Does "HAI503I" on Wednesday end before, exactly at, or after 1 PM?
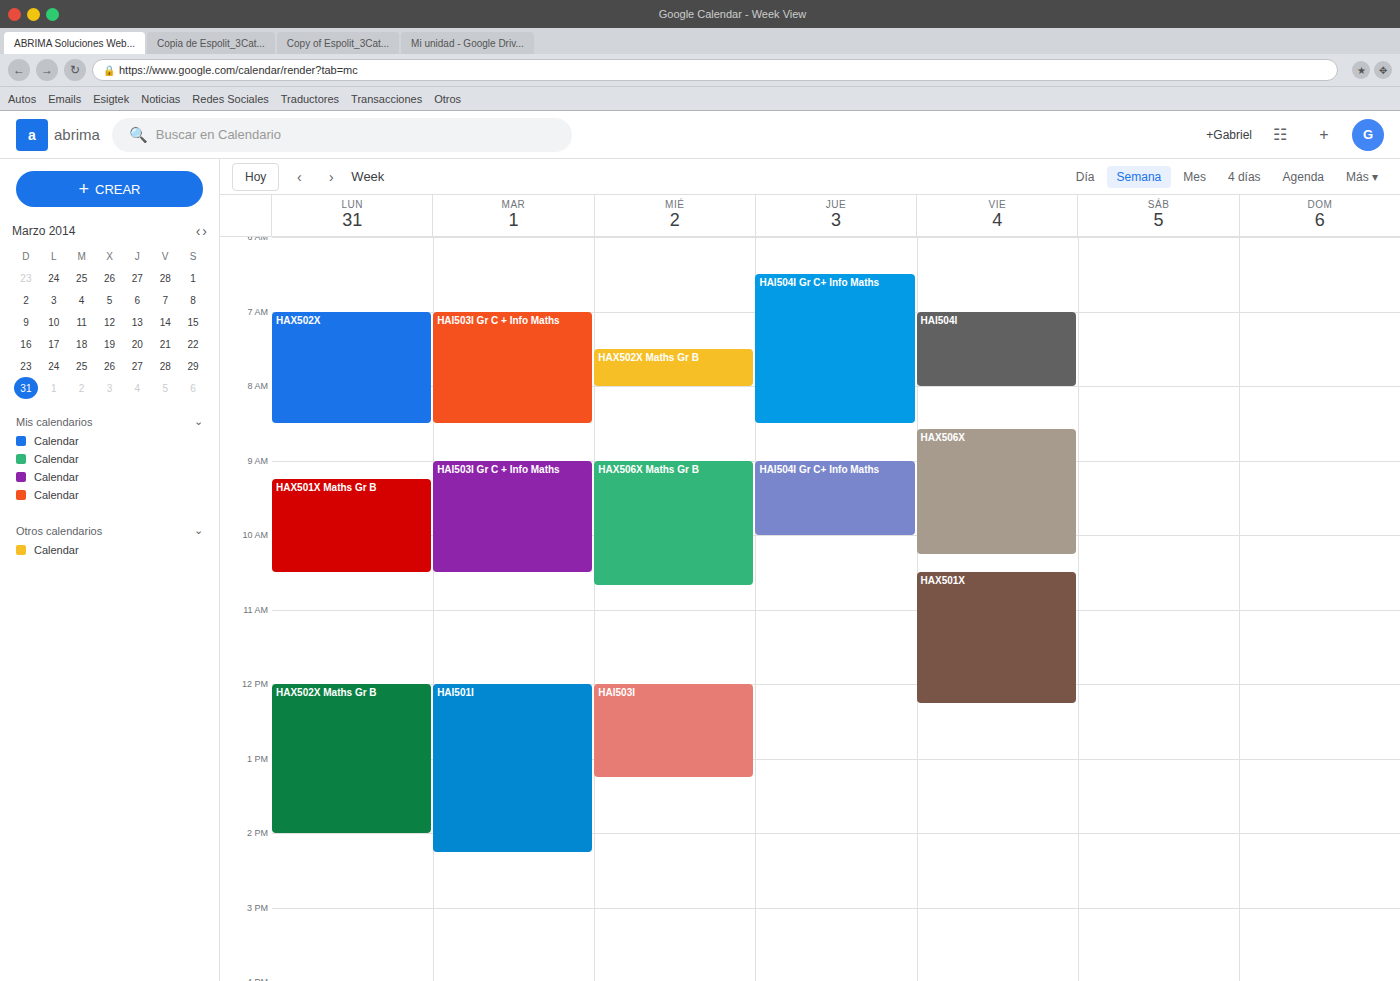
1:15 PM -- after 1 PM, 15 minutes below the 1 PM line.